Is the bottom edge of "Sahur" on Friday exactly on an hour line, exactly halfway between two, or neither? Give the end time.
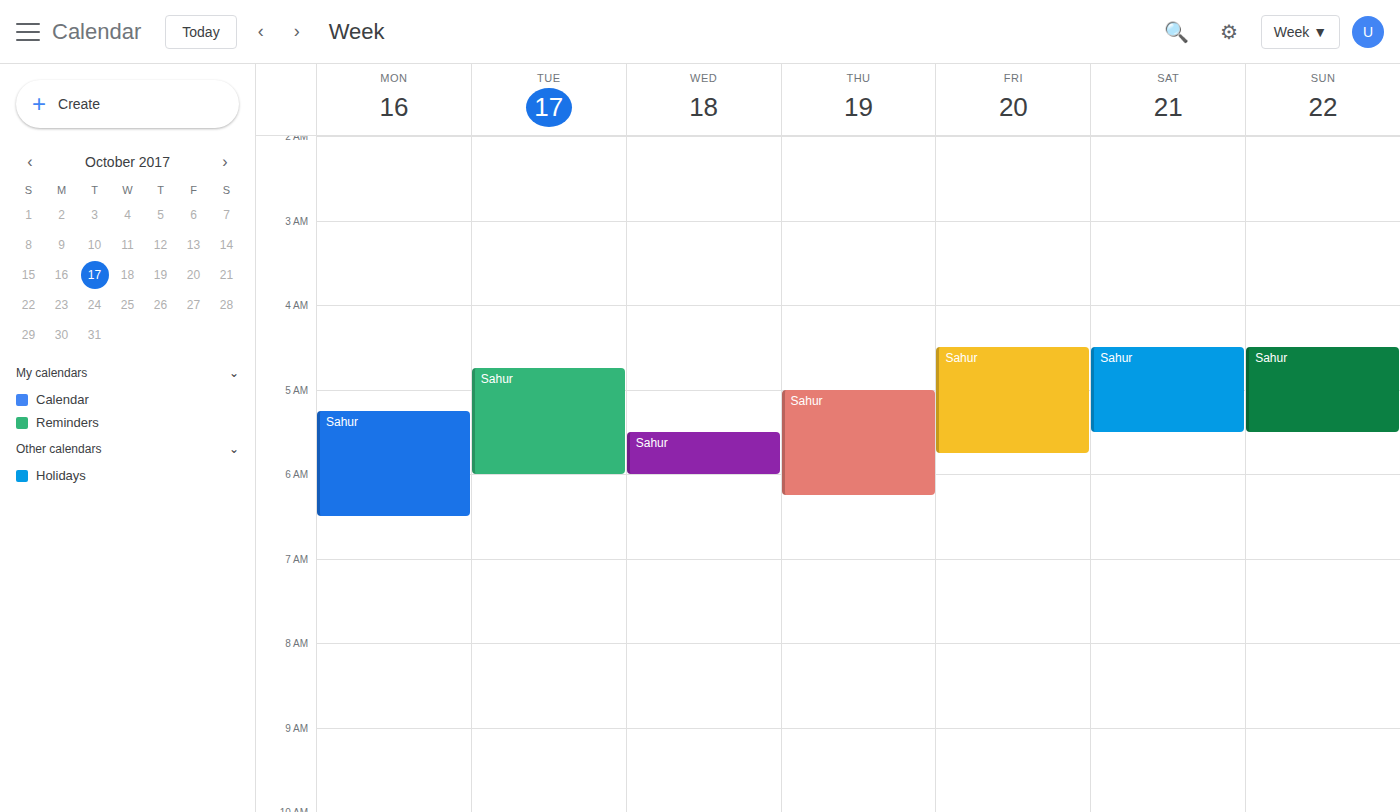
05:45 -- neither: three quarters of the way from the 05:00 line to the 06:00 line.